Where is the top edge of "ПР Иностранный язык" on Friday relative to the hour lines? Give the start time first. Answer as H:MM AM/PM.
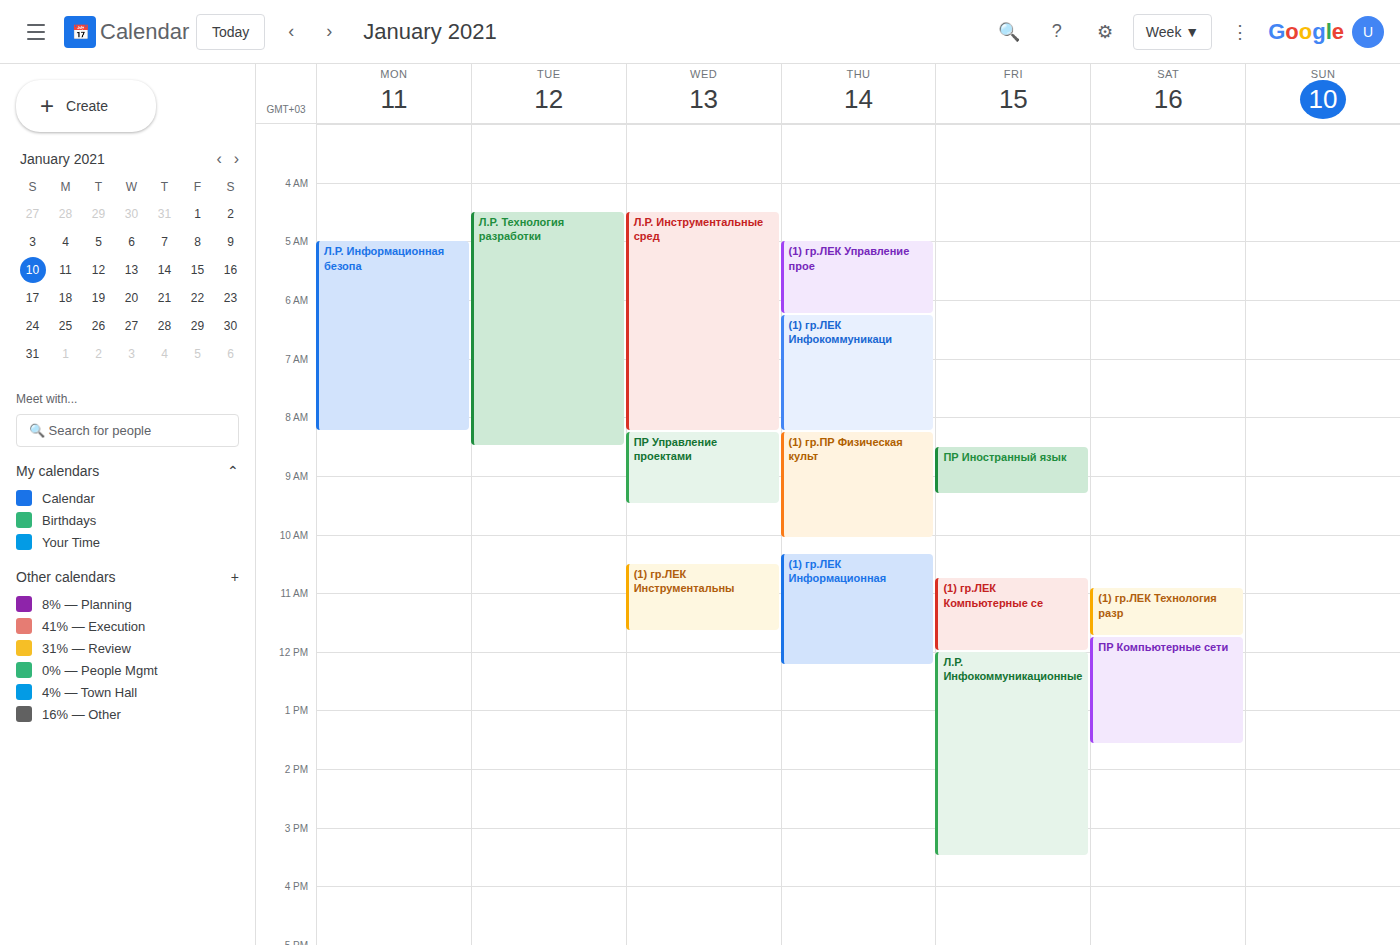
8:30 AM -- halfway between the 8 AM and 9 AM lines.